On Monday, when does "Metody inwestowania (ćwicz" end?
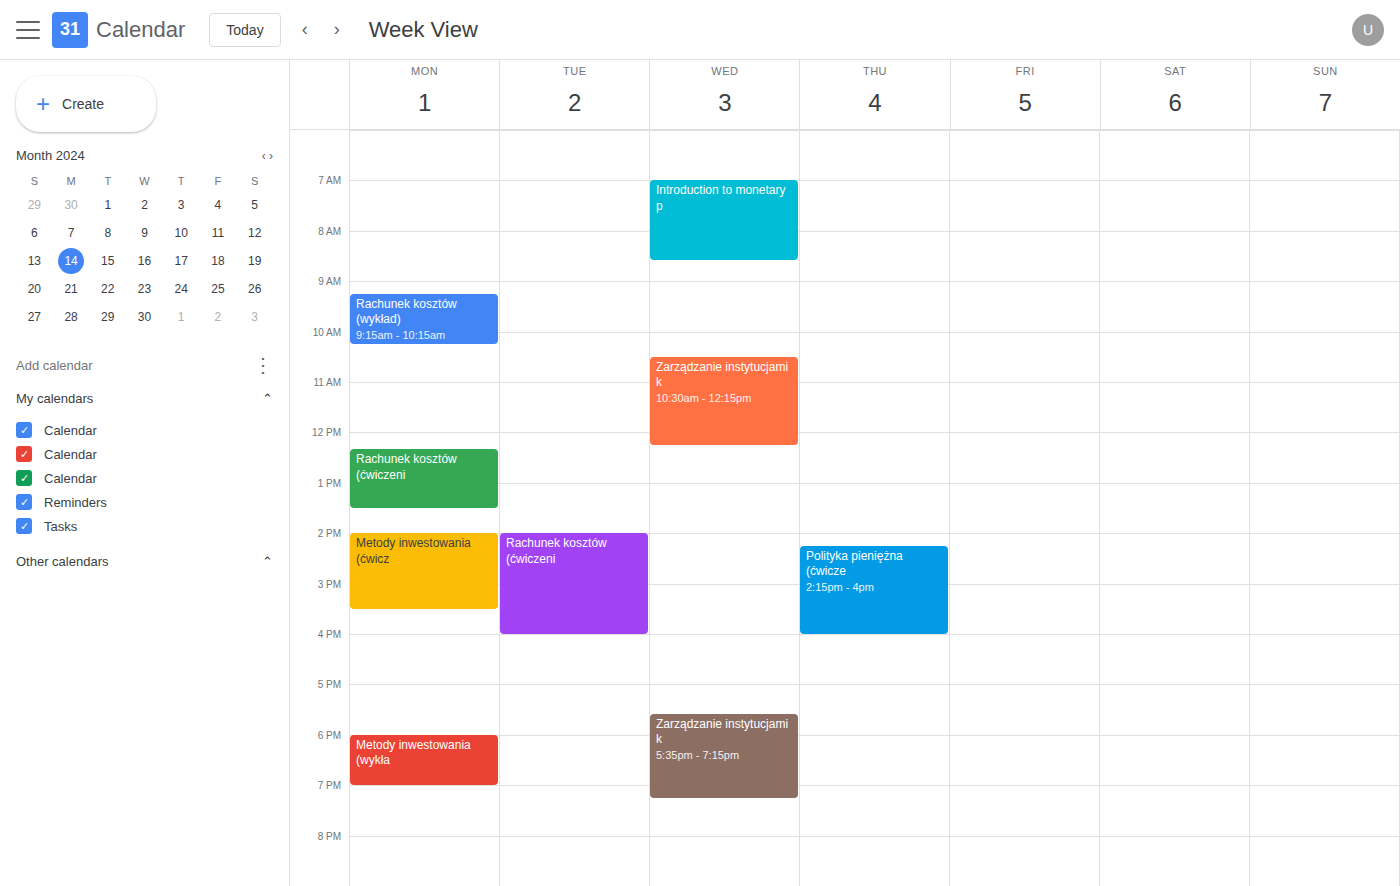
3:30 PM